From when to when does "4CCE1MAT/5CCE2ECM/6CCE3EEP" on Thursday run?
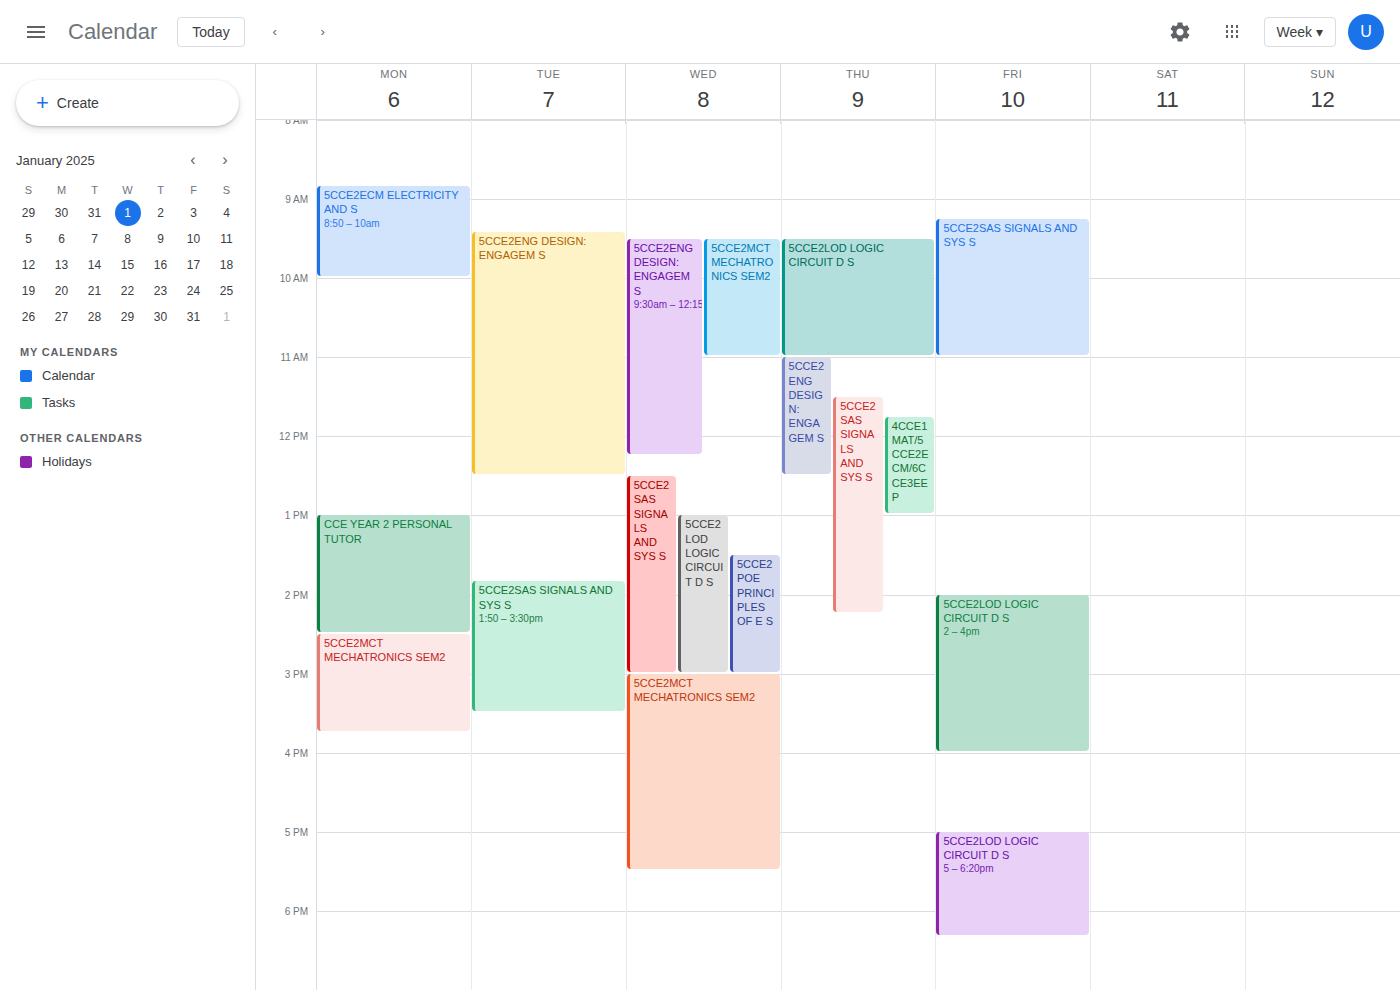
11:45 AM to 1:00 PM